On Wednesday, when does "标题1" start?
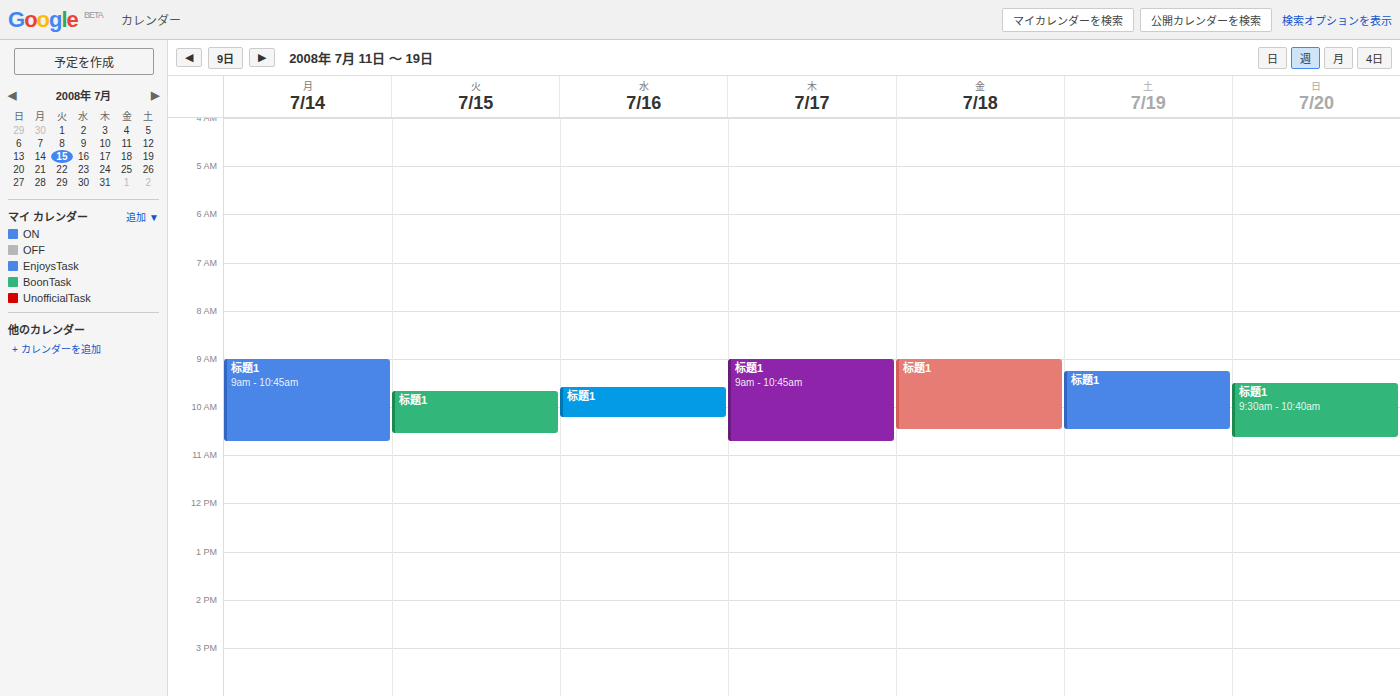
9:35 AM